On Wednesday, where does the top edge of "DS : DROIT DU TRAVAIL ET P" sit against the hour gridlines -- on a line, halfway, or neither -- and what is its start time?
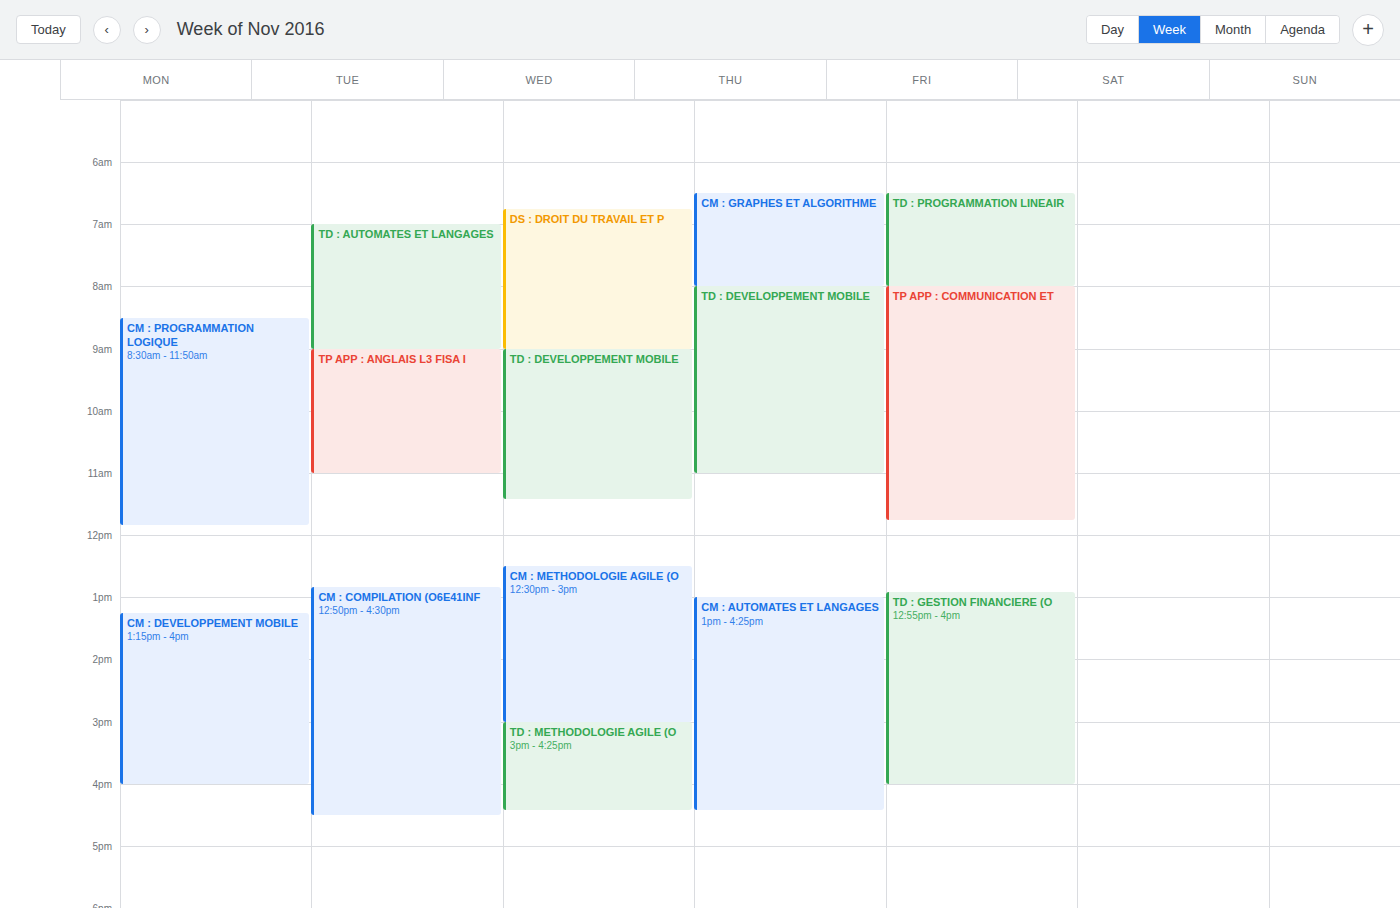
6:45 AM -- neither: three quarters of the way from the 6 AM line to the 7 AM line.